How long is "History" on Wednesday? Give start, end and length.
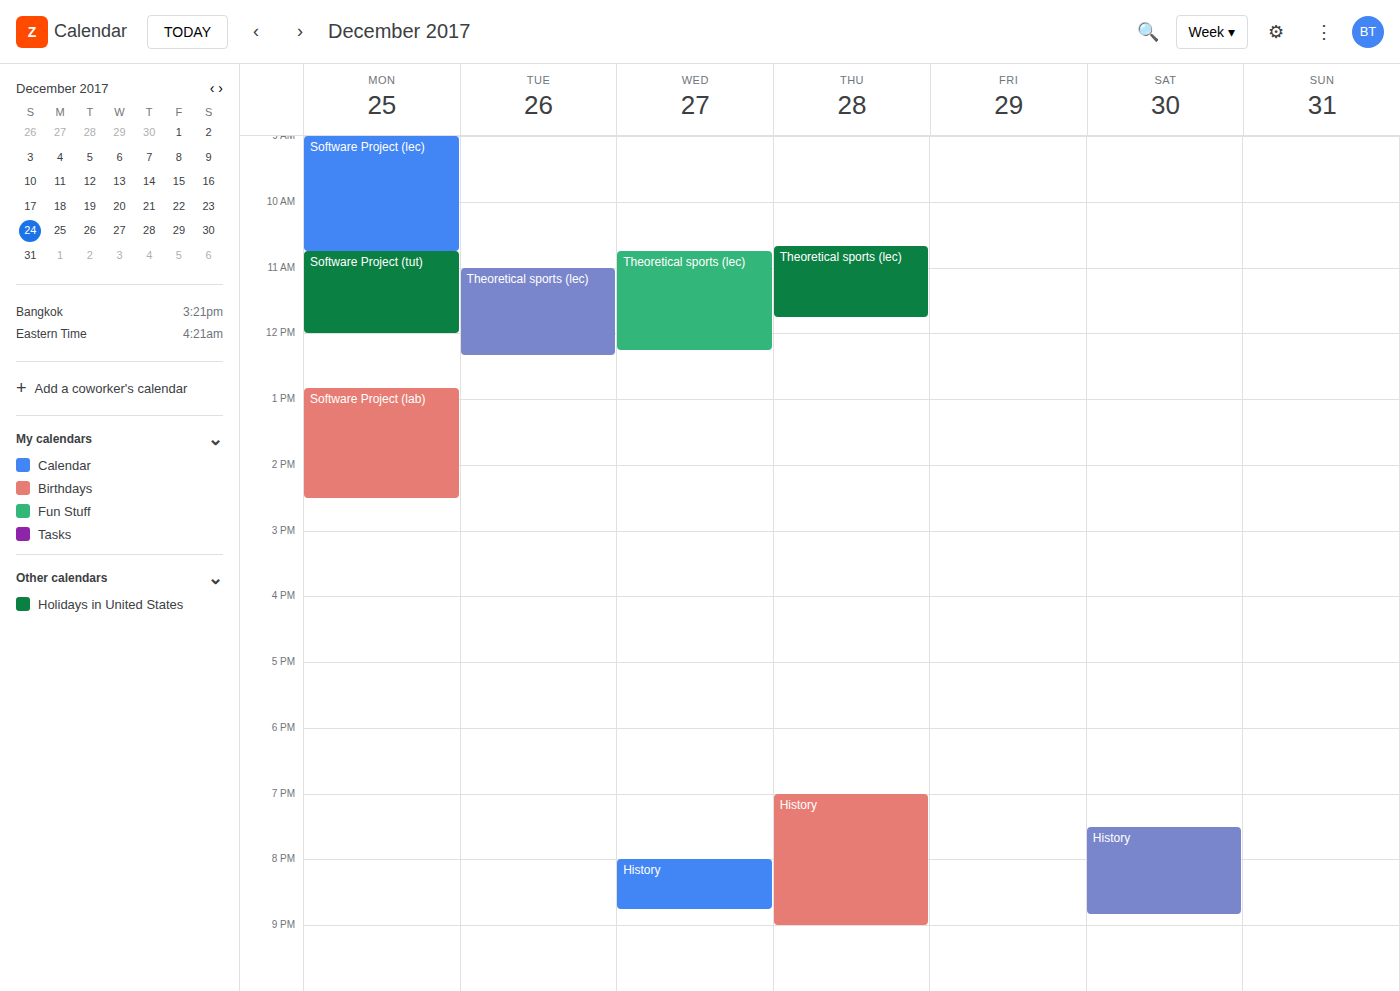
20:00 to 20:45, 45 minutes